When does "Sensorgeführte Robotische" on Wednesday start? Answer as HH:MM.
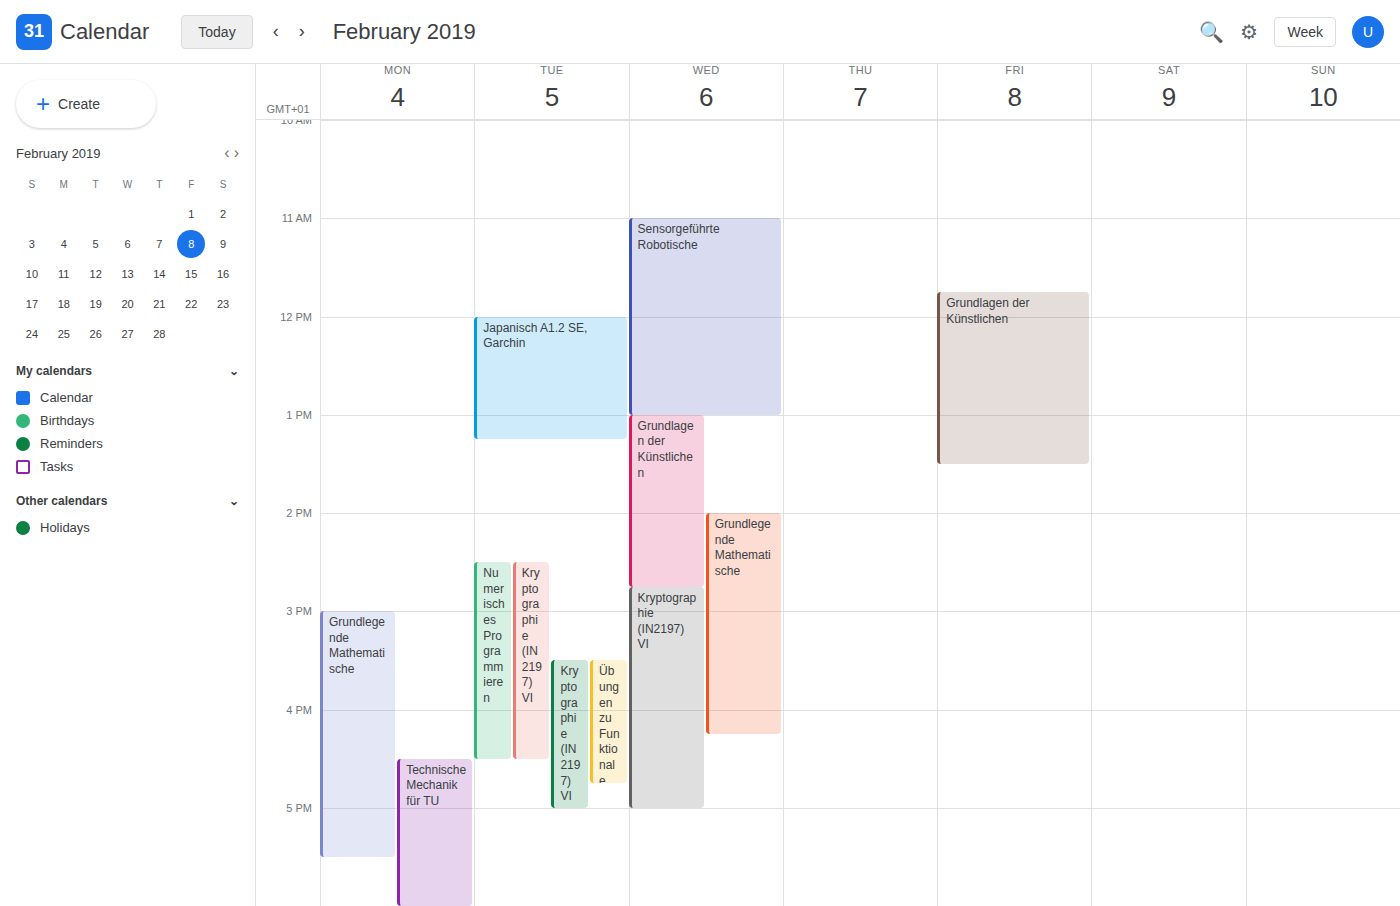
11:00